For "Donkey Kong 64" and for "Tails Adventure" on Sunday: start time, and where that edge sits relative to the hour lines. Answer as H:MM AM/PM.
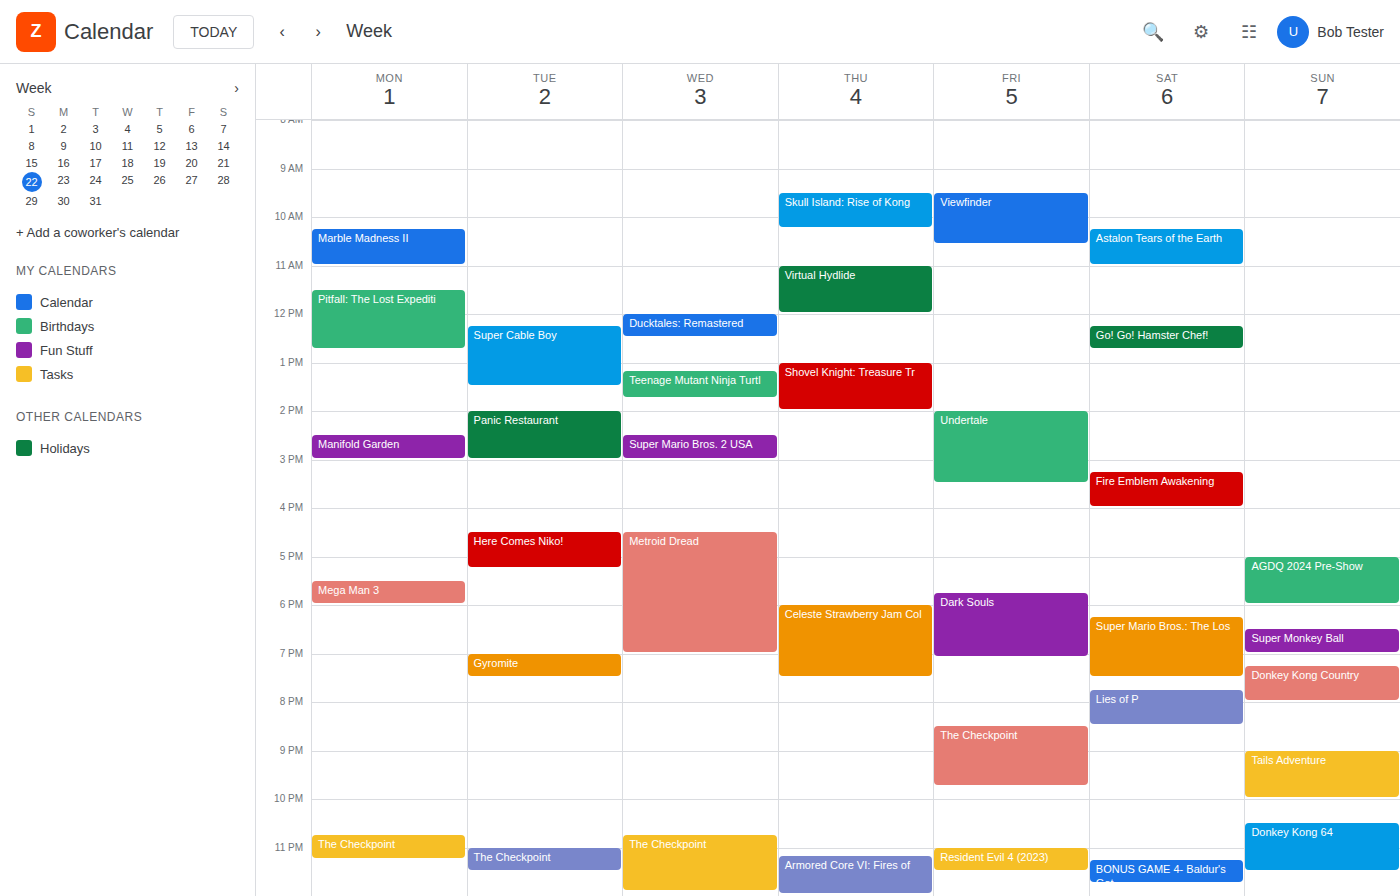
"Donkey Kong 64": 10:30 PM, halfway between the 10 PM and 11 PM lines. "Tails Adventure": 9:00 PM, exactly on the 9 PM line.